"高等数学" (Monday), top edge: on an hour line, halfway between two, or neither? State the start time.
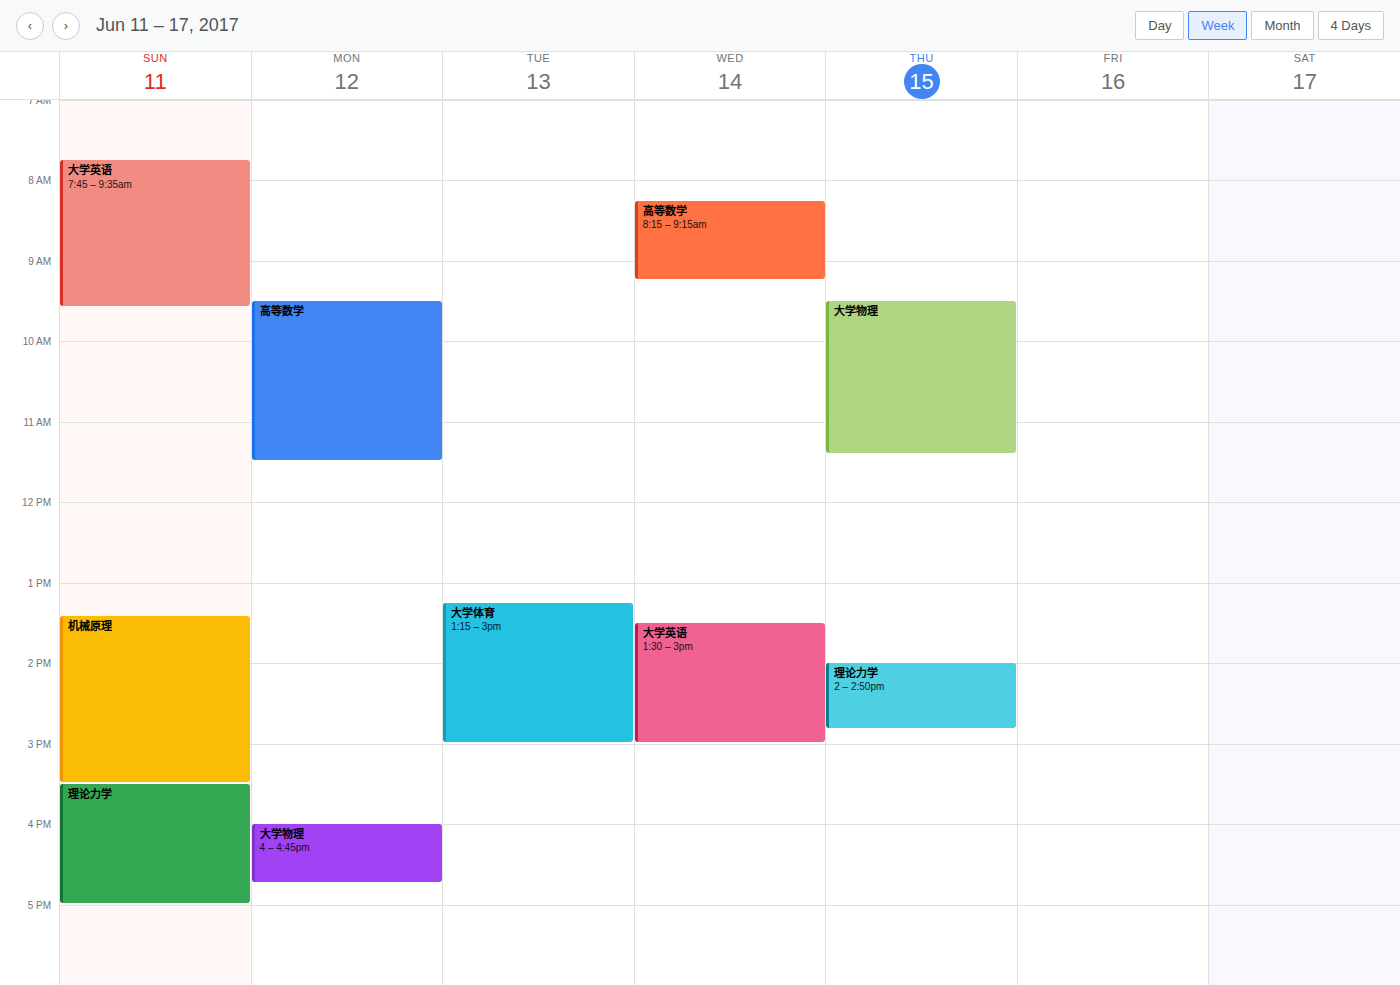
9:30 AM -- halfway between the 9 AM and 10 AM lines.